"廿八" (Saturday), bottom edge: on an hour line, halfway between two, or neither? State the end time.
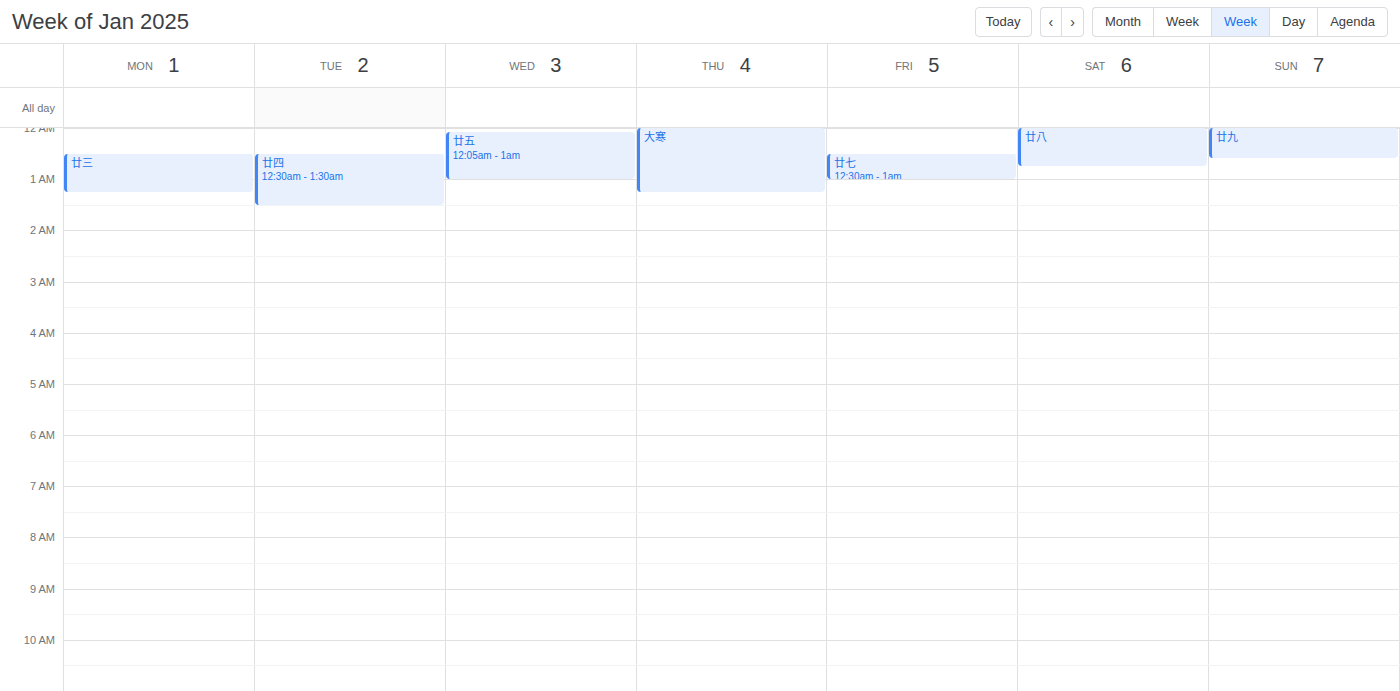
12:45 AM -- neither: three quarters of the way from the 12 AM line to the 1 AM line.